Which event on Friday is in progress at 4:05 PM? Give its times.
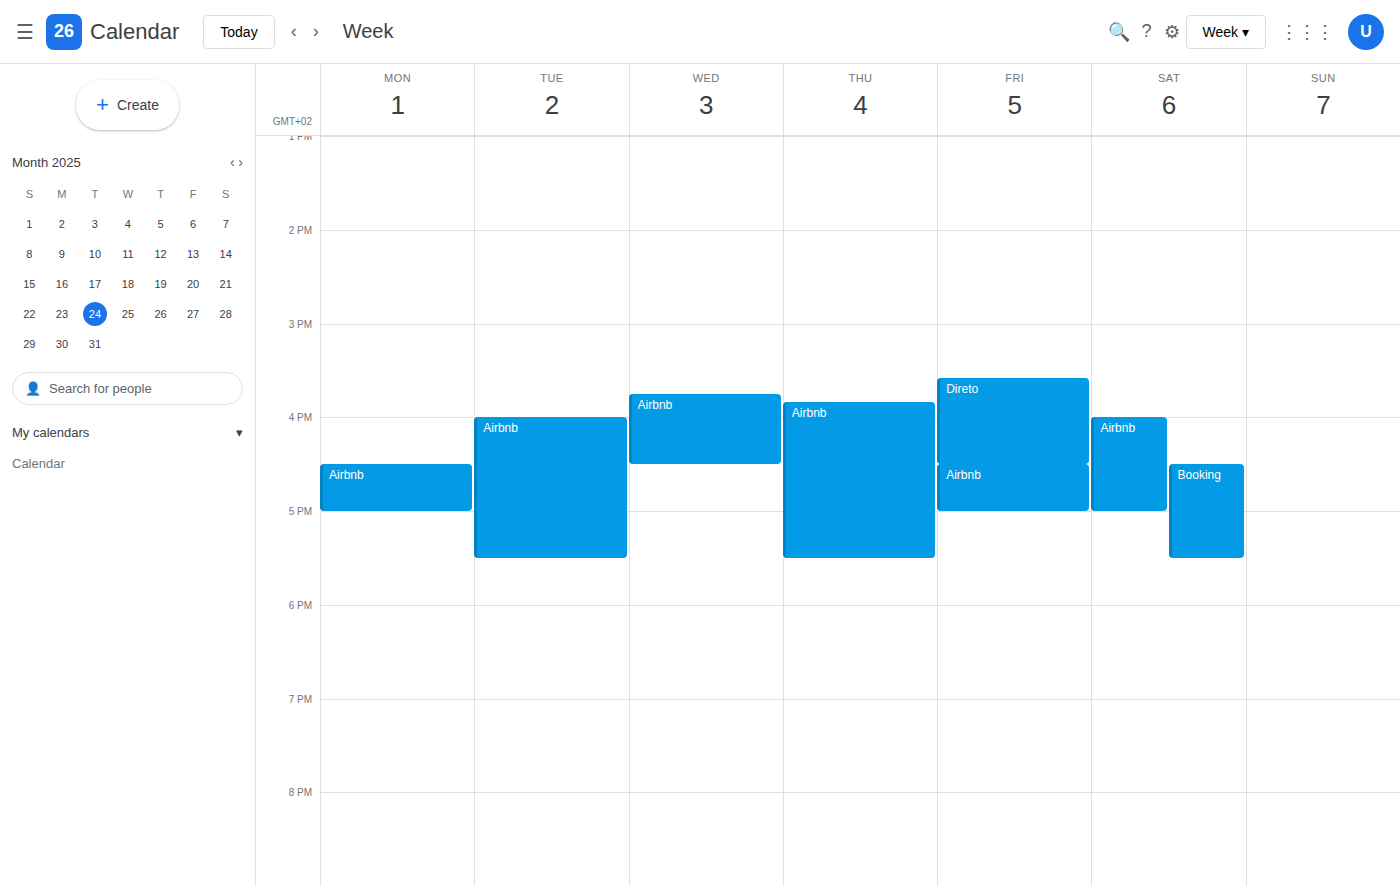
"Direto", 3:35 PM to 4:30 PM